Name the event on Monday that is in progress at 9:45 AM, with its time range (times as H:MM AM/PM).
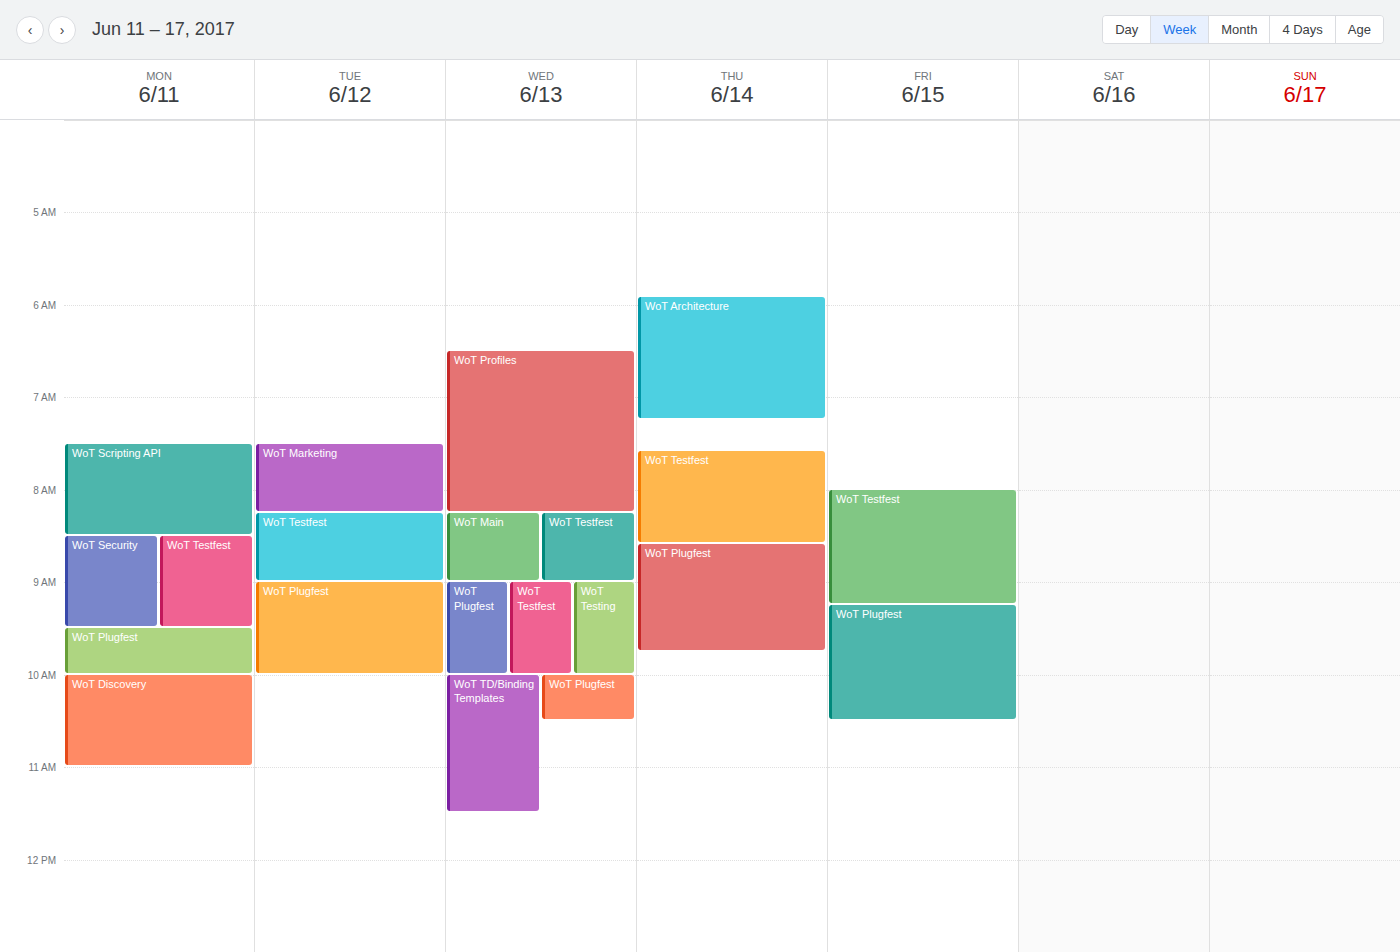
"WoT Plugfest", 9:30 AM to 10:00 AM